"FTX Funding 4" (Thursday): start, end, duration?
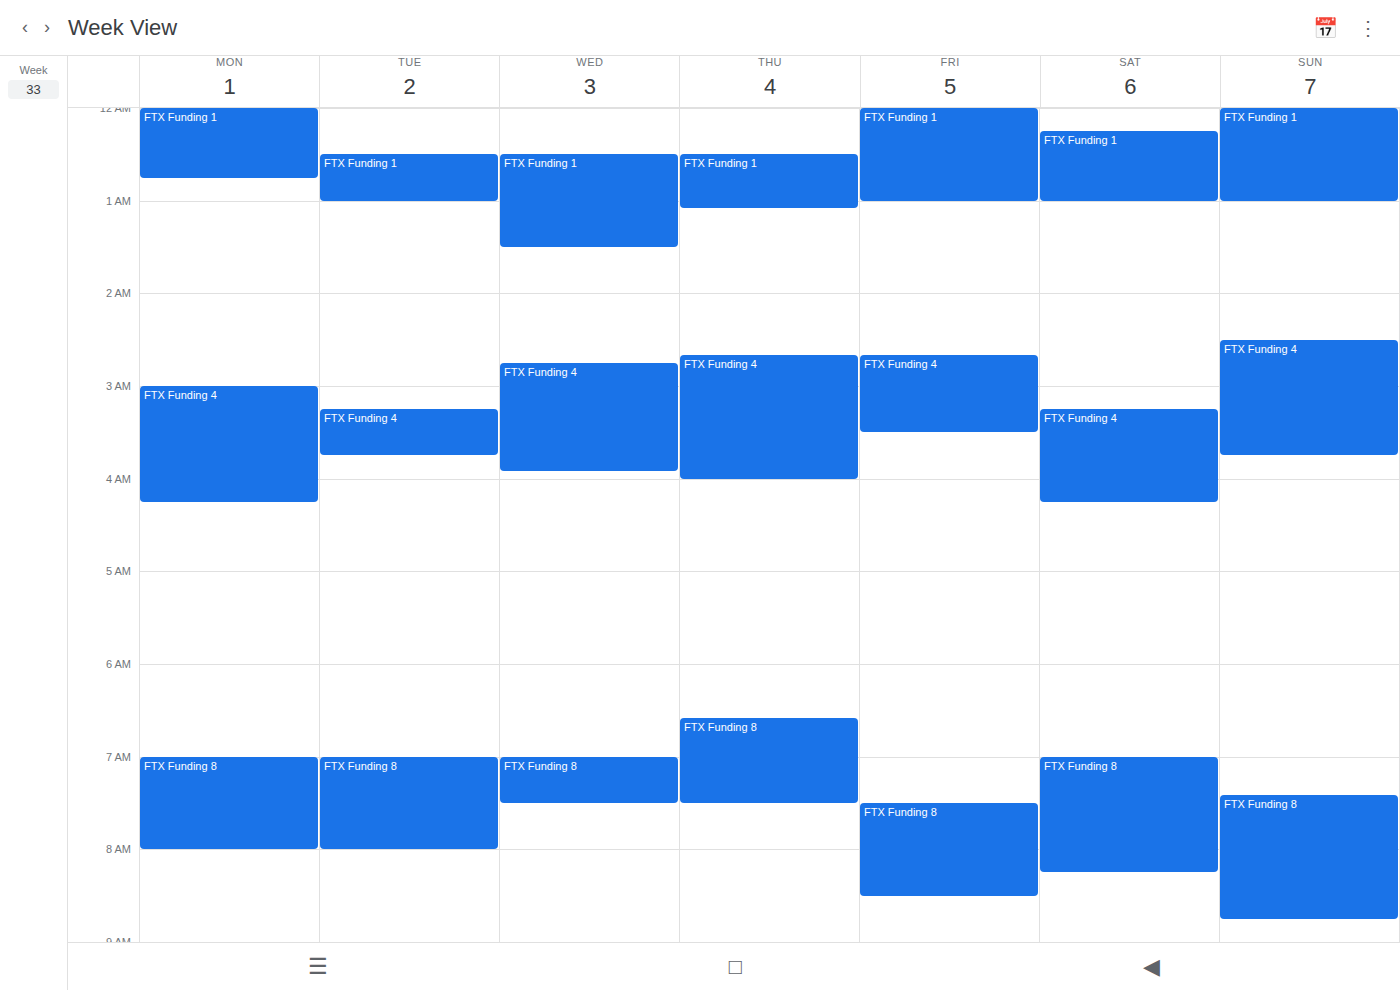
2:40 AM to 4:00 AM, 1 hour 20 minutes